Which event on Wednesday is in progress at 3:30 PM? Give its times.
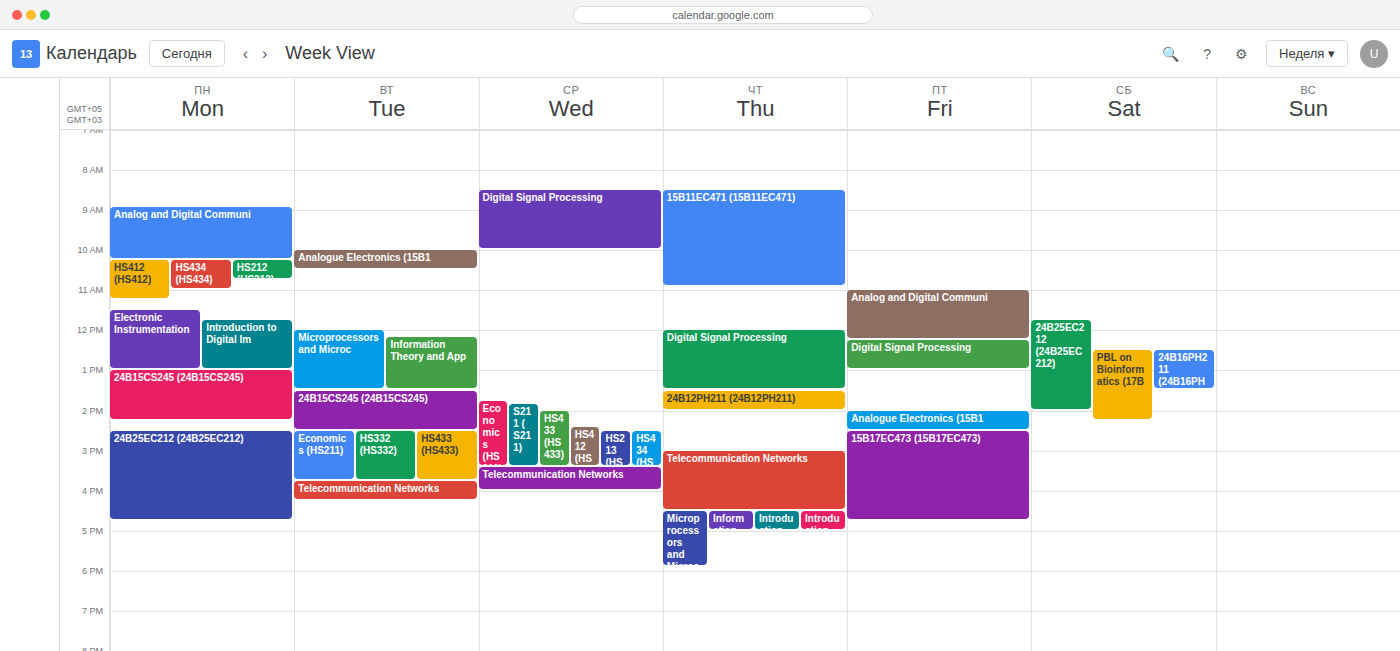
"Telecommunication Networks", 3:25 PM to 4:00 PM